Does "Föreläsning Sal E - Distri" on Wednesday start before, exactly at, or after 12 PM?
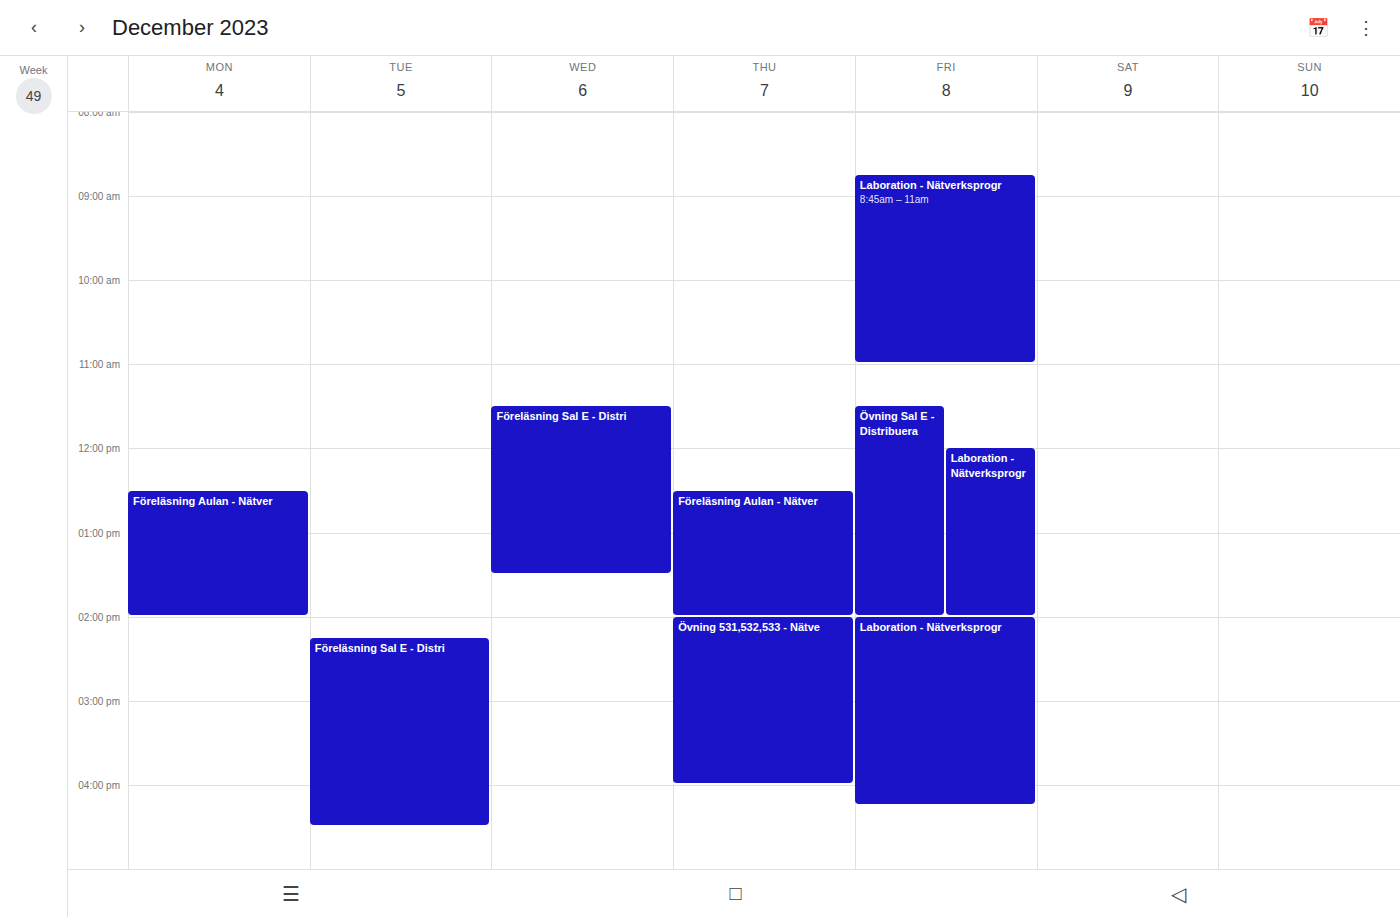
11:30 AM -- before 12 PM, 30 minutes above the 12 PM line.